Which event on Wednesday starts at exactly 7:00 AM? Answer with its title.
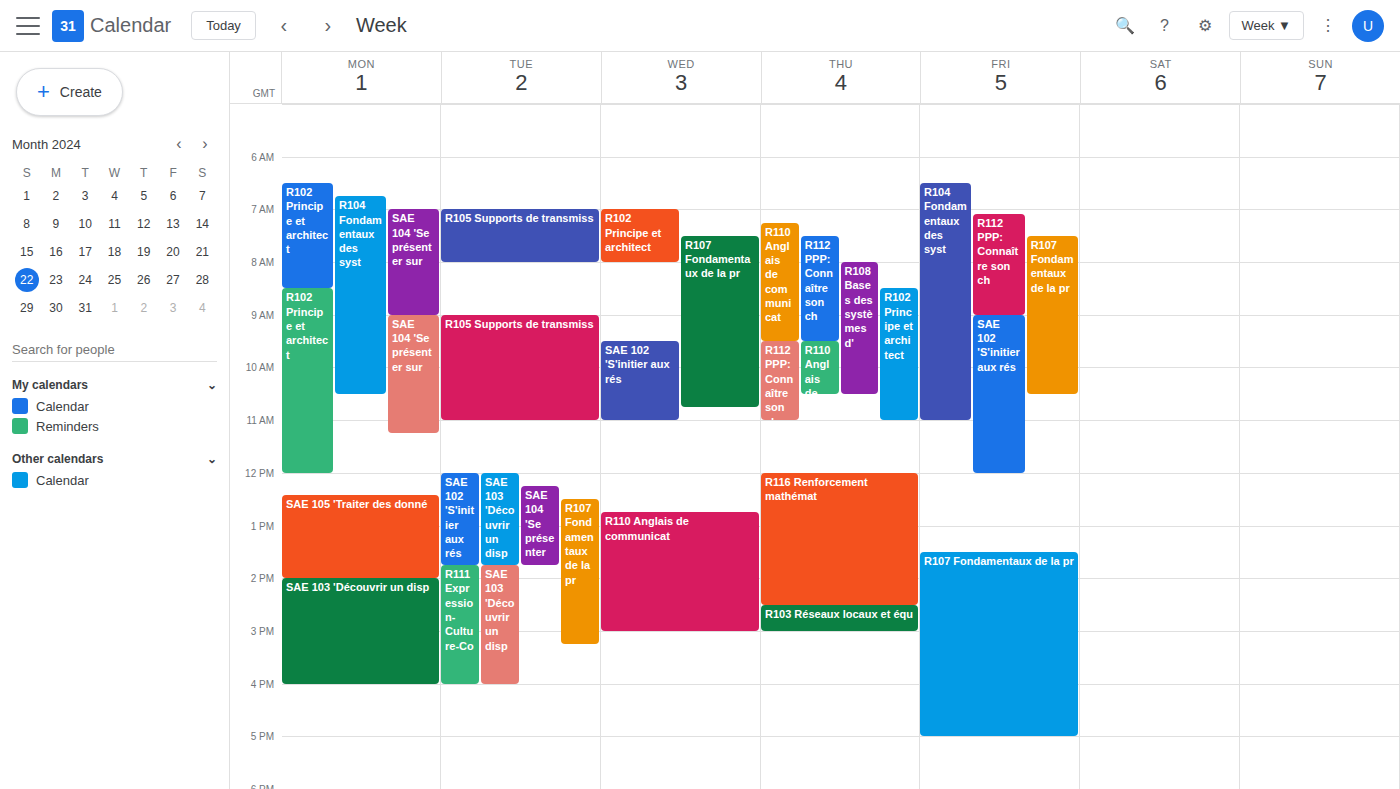
"R102 Principe et architect"